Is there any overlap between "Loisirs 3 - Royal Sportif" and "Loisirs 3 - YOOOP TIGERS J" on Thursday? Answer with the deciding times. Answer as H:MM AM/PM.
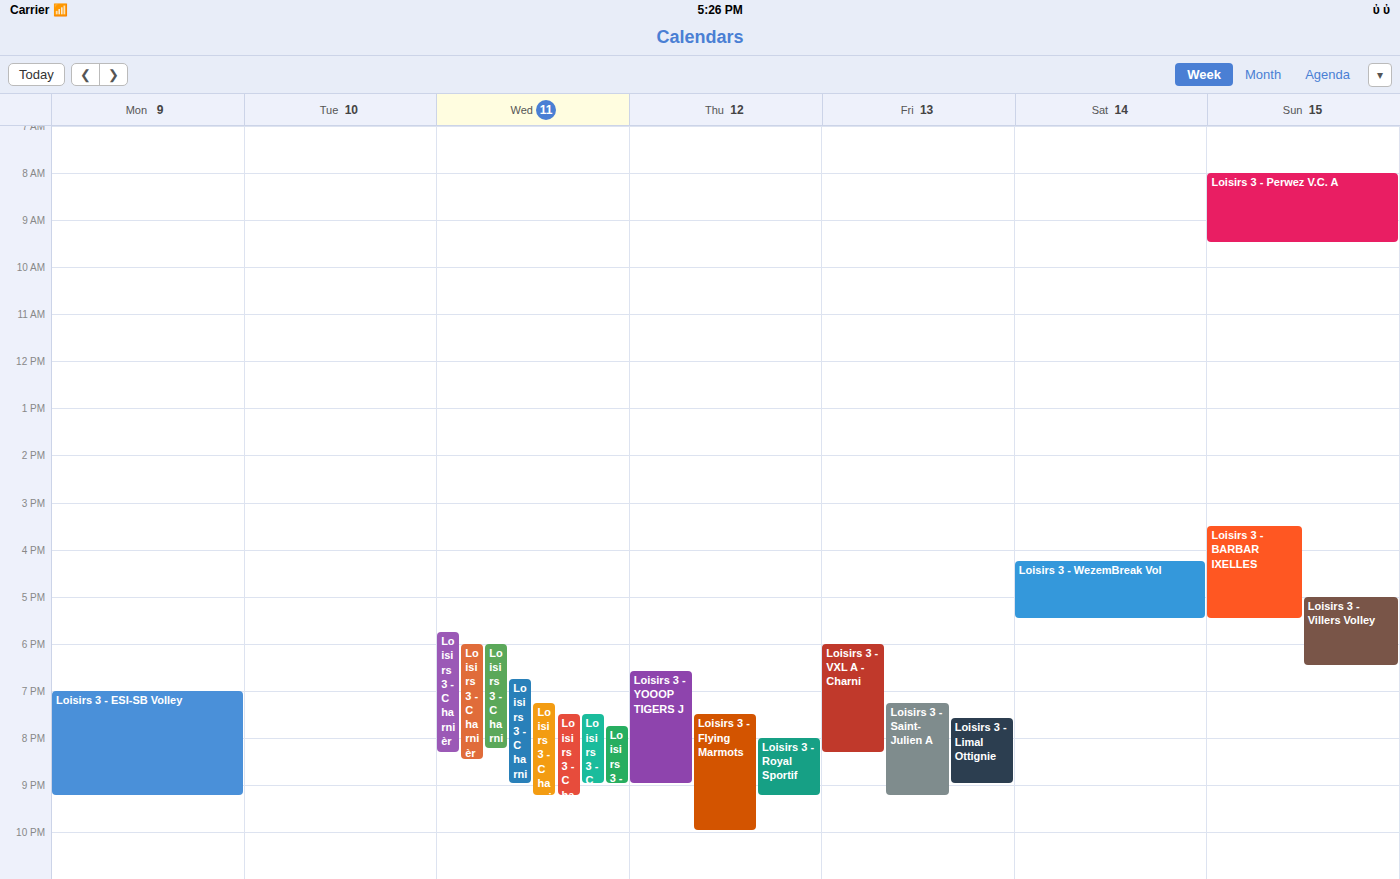
"Loisirs 3 - Royal Sportif" starts at 8:00 PM, before "Loisirs 3 - YOOOP TIGERS J" ends at 9:00 PM -- they overlap.